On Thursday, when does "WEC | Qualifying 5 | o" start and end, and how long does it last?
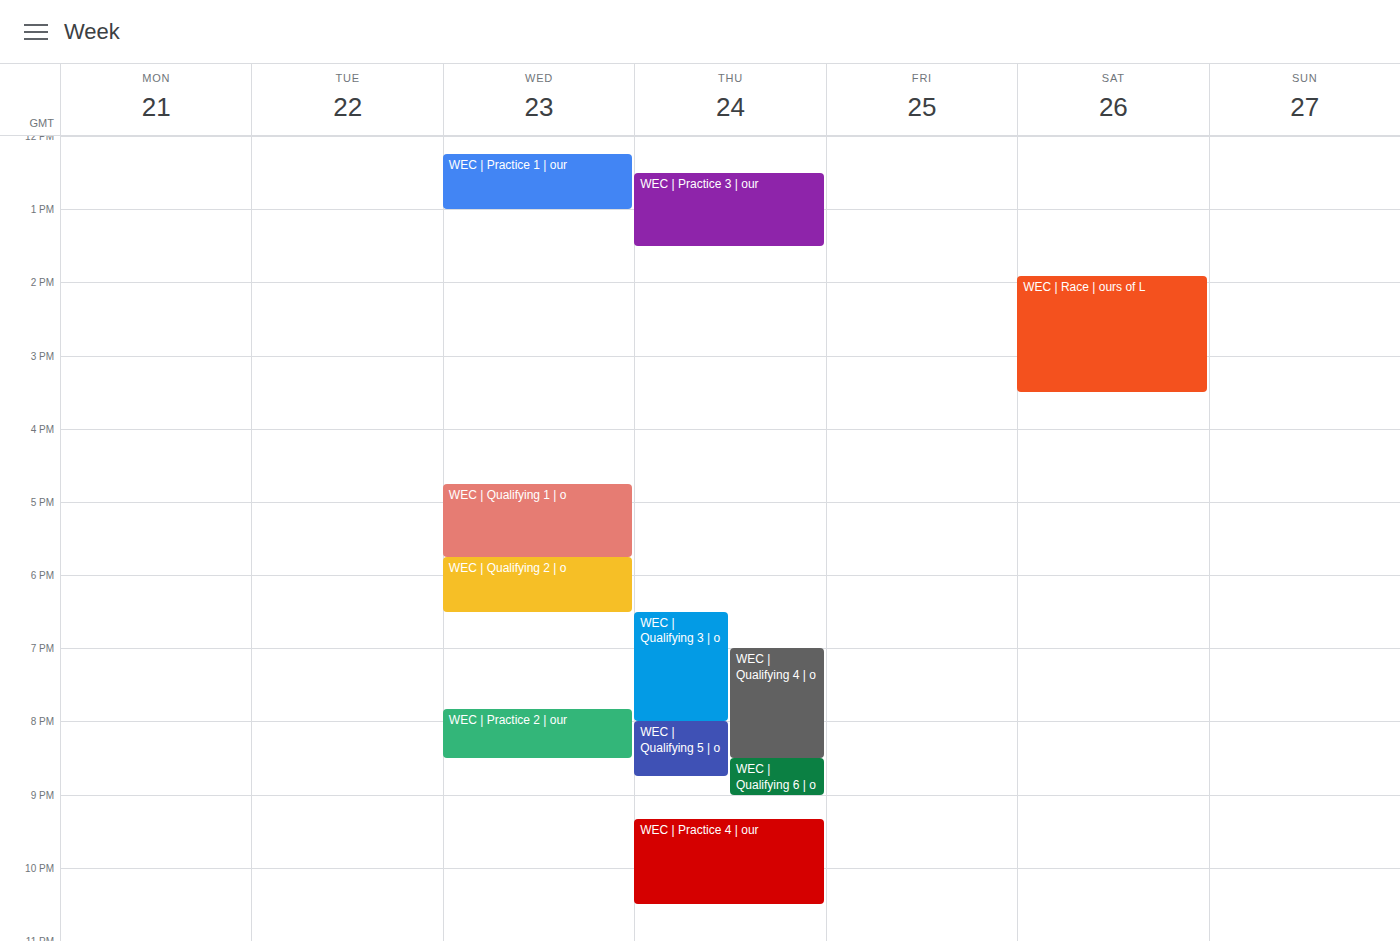
8:00 PM to 8:45 PM, 45 minutes